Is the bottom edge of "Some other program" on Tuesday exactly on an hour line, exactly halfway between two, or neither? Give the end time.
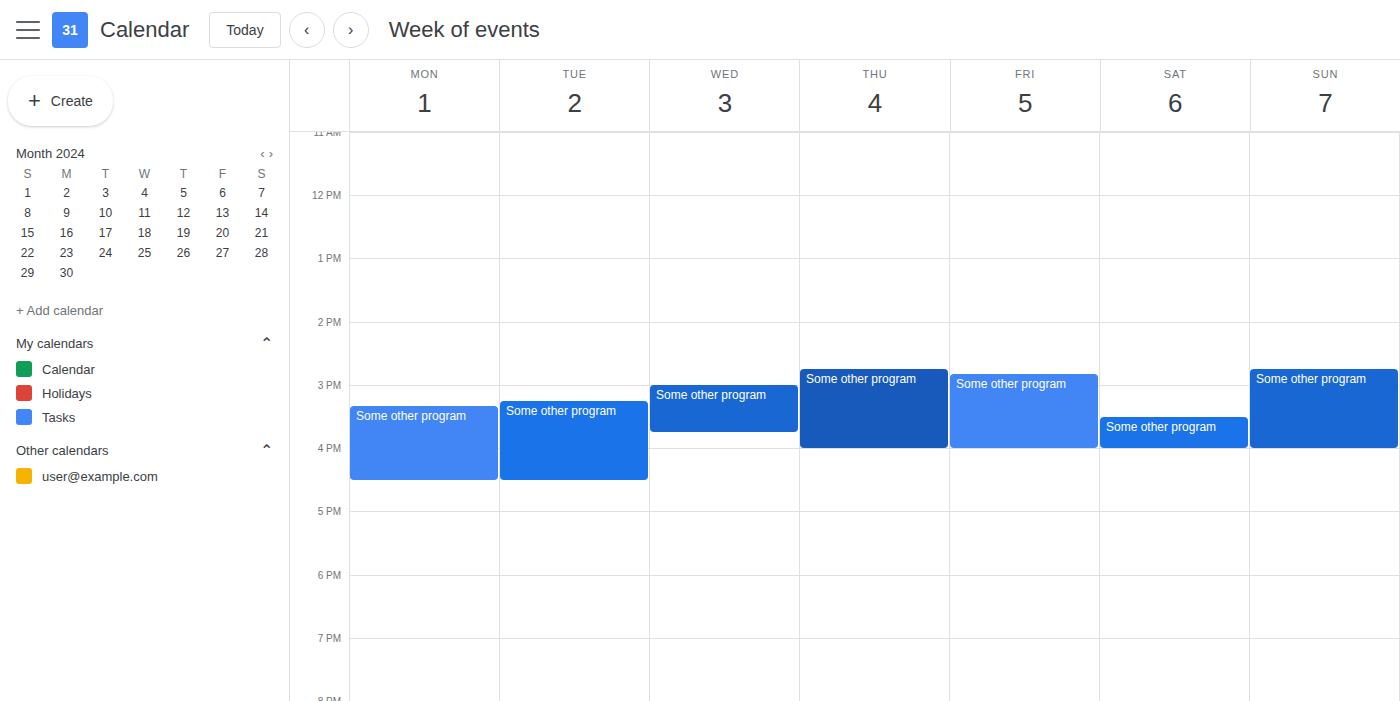
4:30 PM -- halfway between the 4 PM and 5 PM lines.